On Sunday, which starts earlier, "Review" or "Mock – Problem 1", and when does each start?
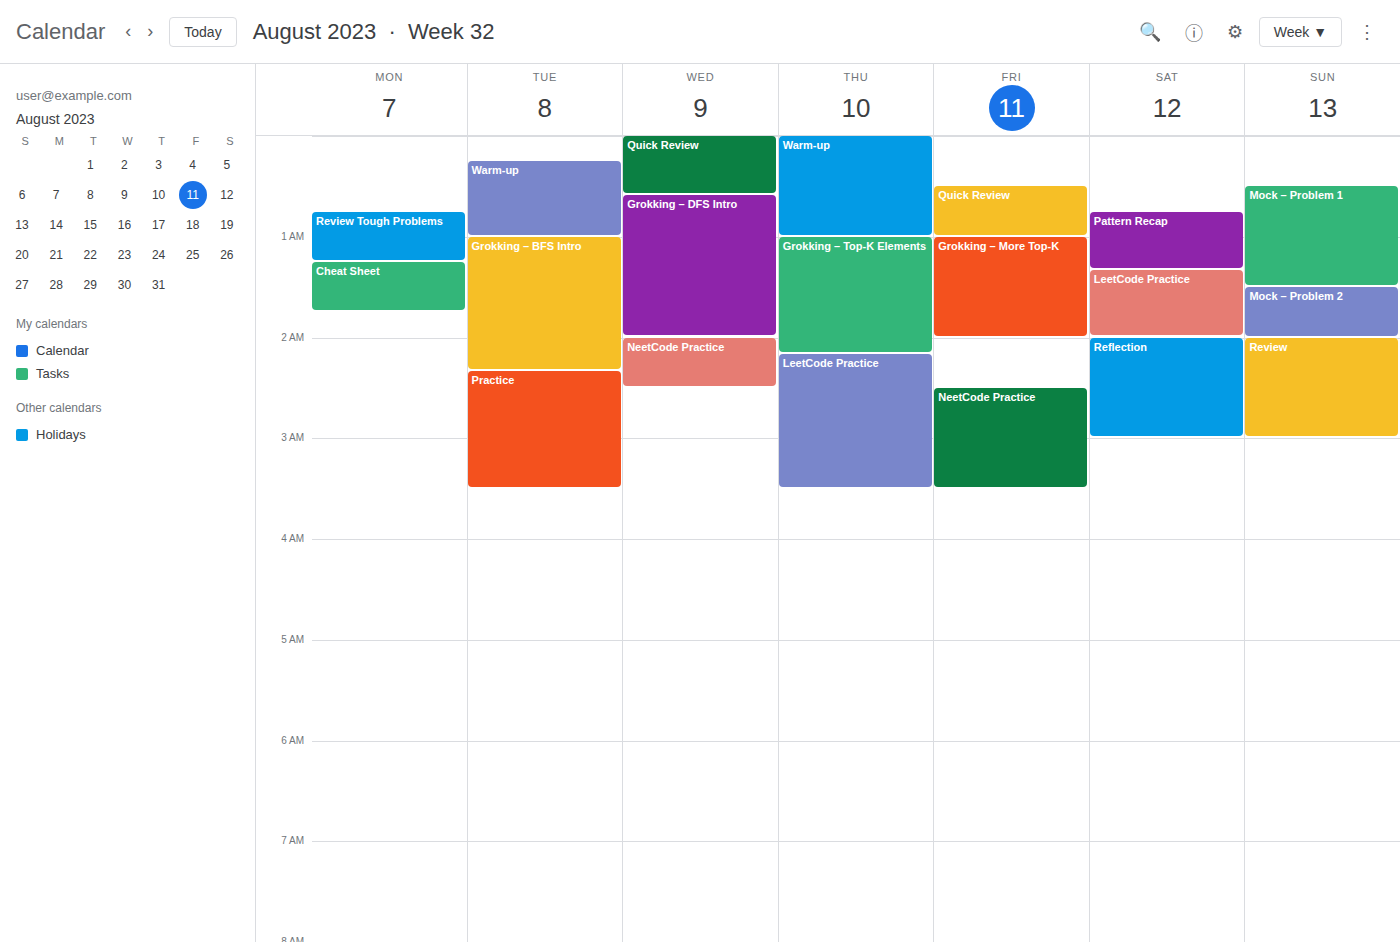
"Mock – Problem 1" 12:30 AM; "Review" 2:00 AM.